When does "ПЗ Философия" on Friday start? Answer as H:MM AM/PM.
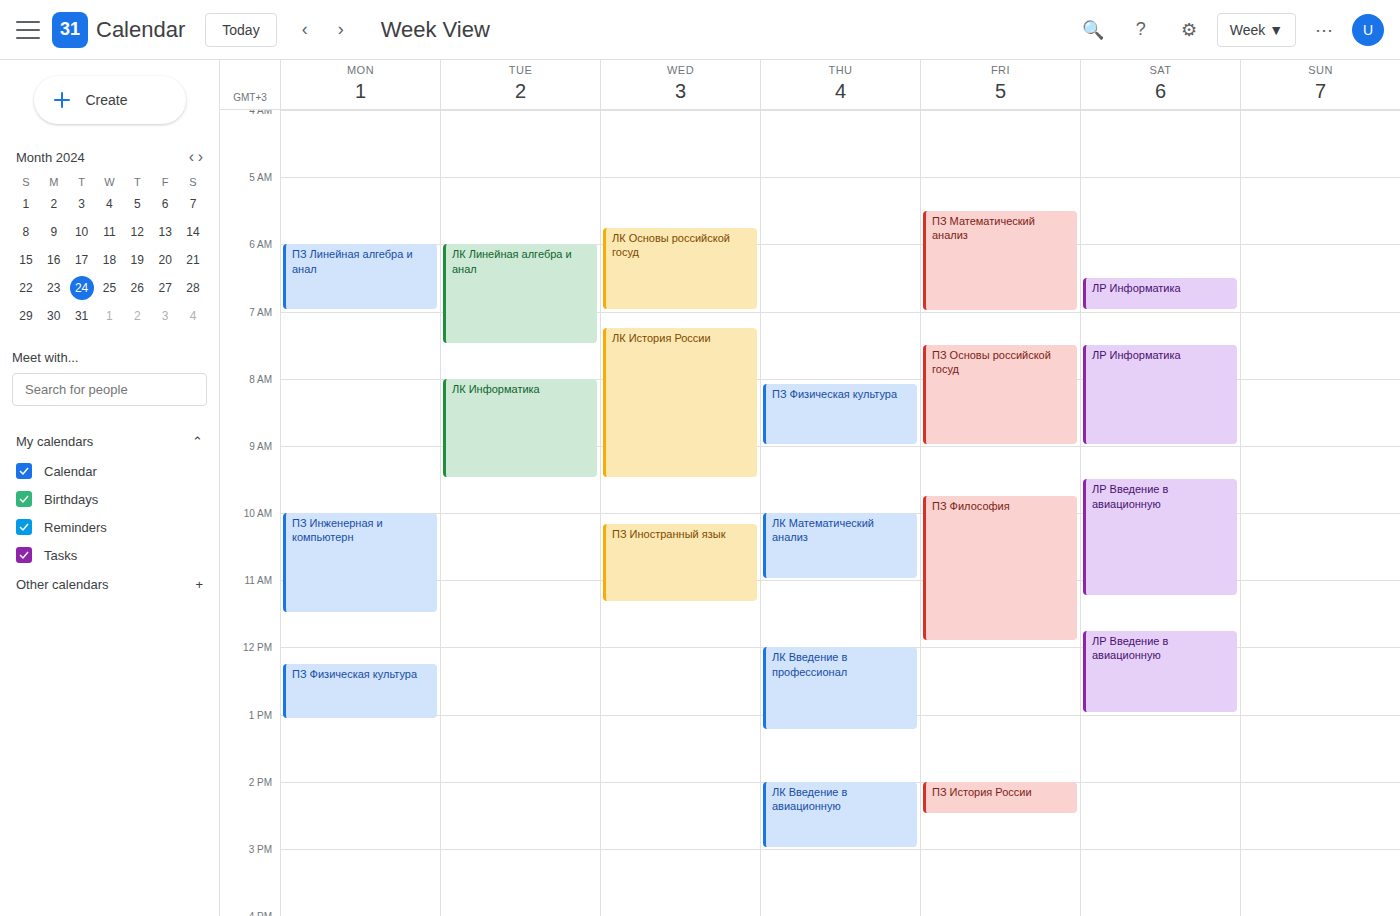
9:45 AM